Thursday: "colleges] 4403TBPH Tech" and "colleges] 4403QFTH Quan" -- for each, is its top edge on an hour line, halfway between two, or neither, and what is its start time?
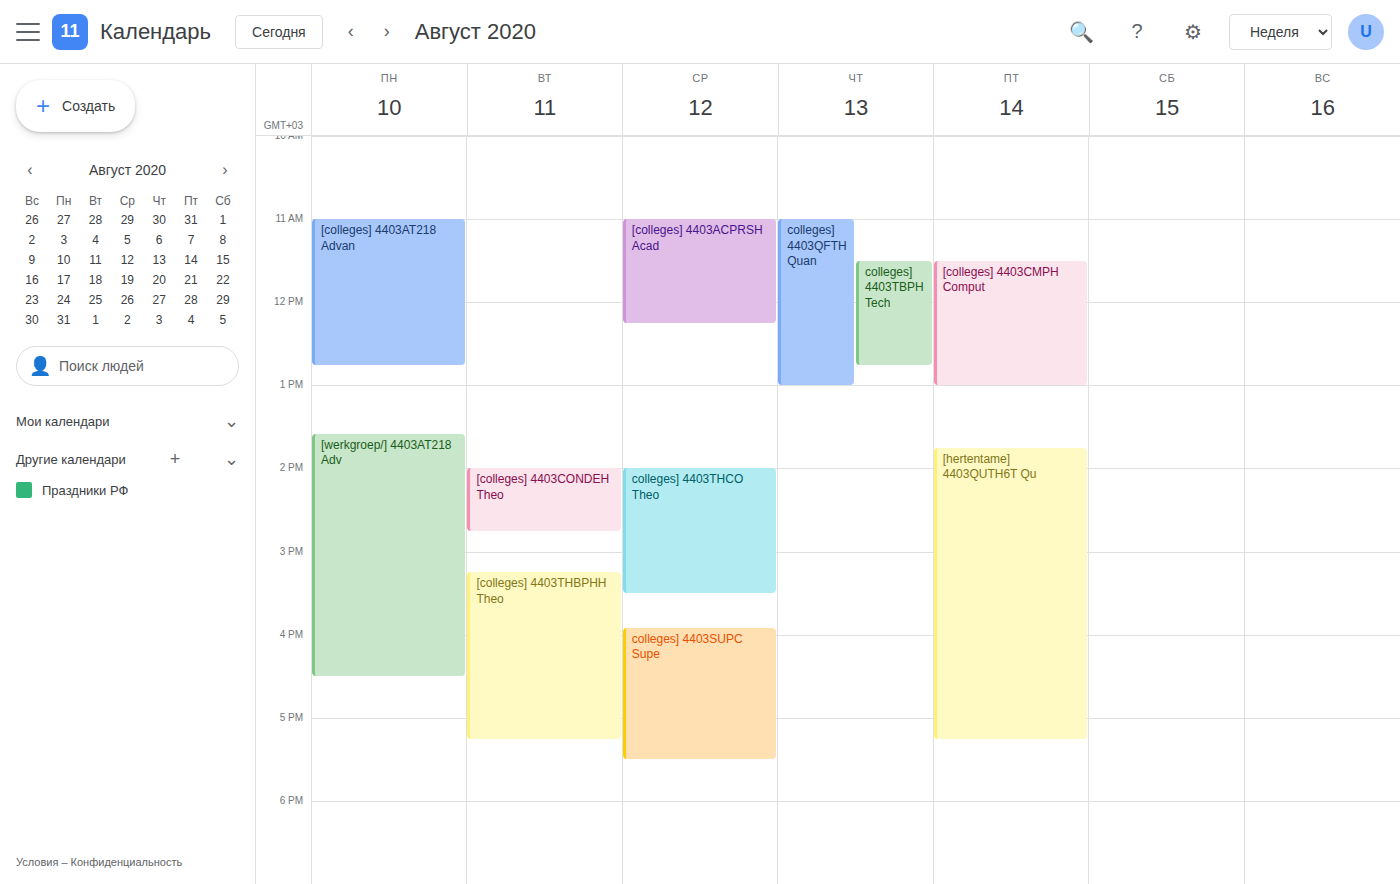
"colleges] 4403TBPH Tech": 11:30 AM, halfway between the 11 AM and 12 PM lines. "colleges] 4403QFTH Quan": 11:00 AM, exactly on the 11 AM line.